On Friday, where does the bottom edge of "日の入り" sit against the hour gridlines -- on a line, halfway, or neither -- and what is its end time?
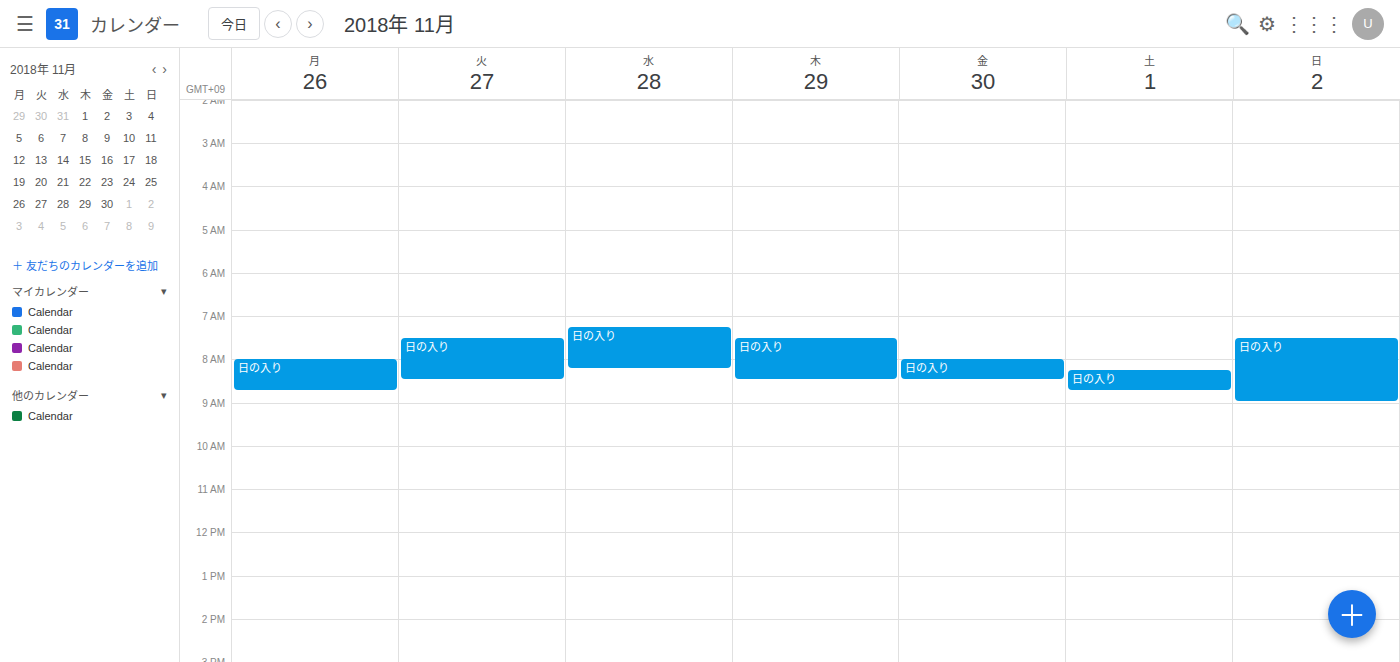
8:30 AM -- halfway between the 8 AM and 9 AM lines.